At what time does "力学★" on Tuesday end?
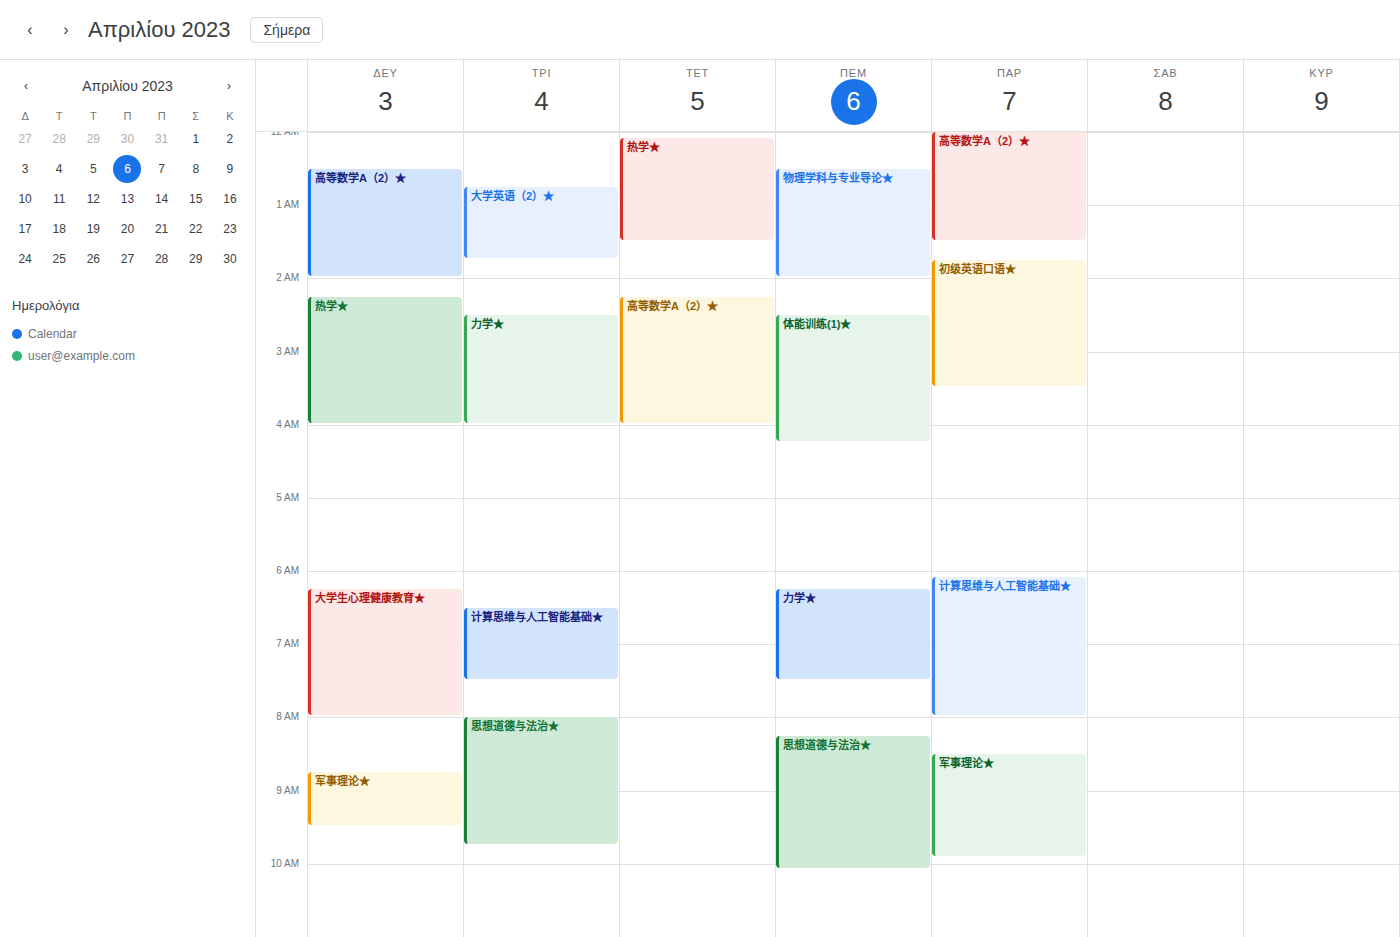
4:00 AM